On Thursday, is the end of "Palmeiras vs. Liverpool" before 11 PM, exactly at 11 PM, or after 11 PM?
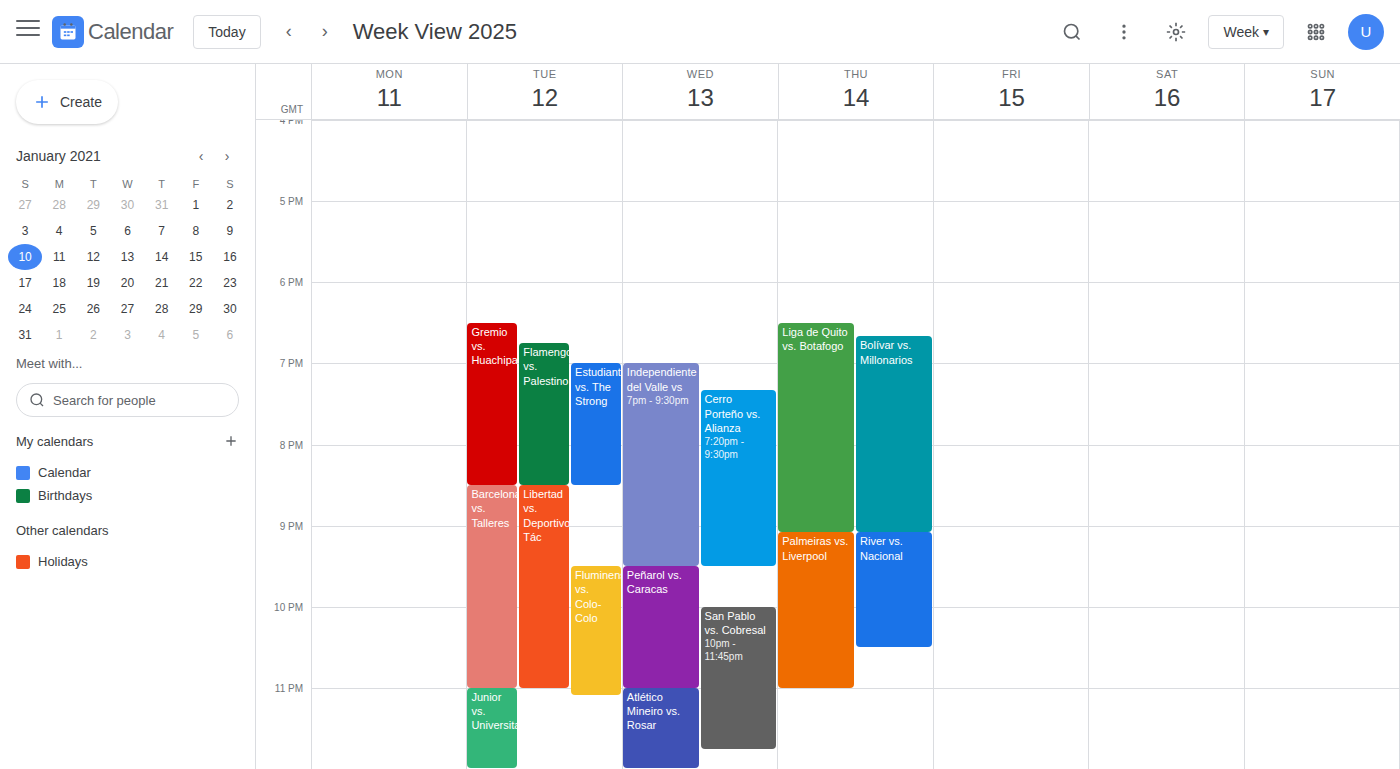
11:00 PM -- exactly at 11 PM, on the 11 PM line.